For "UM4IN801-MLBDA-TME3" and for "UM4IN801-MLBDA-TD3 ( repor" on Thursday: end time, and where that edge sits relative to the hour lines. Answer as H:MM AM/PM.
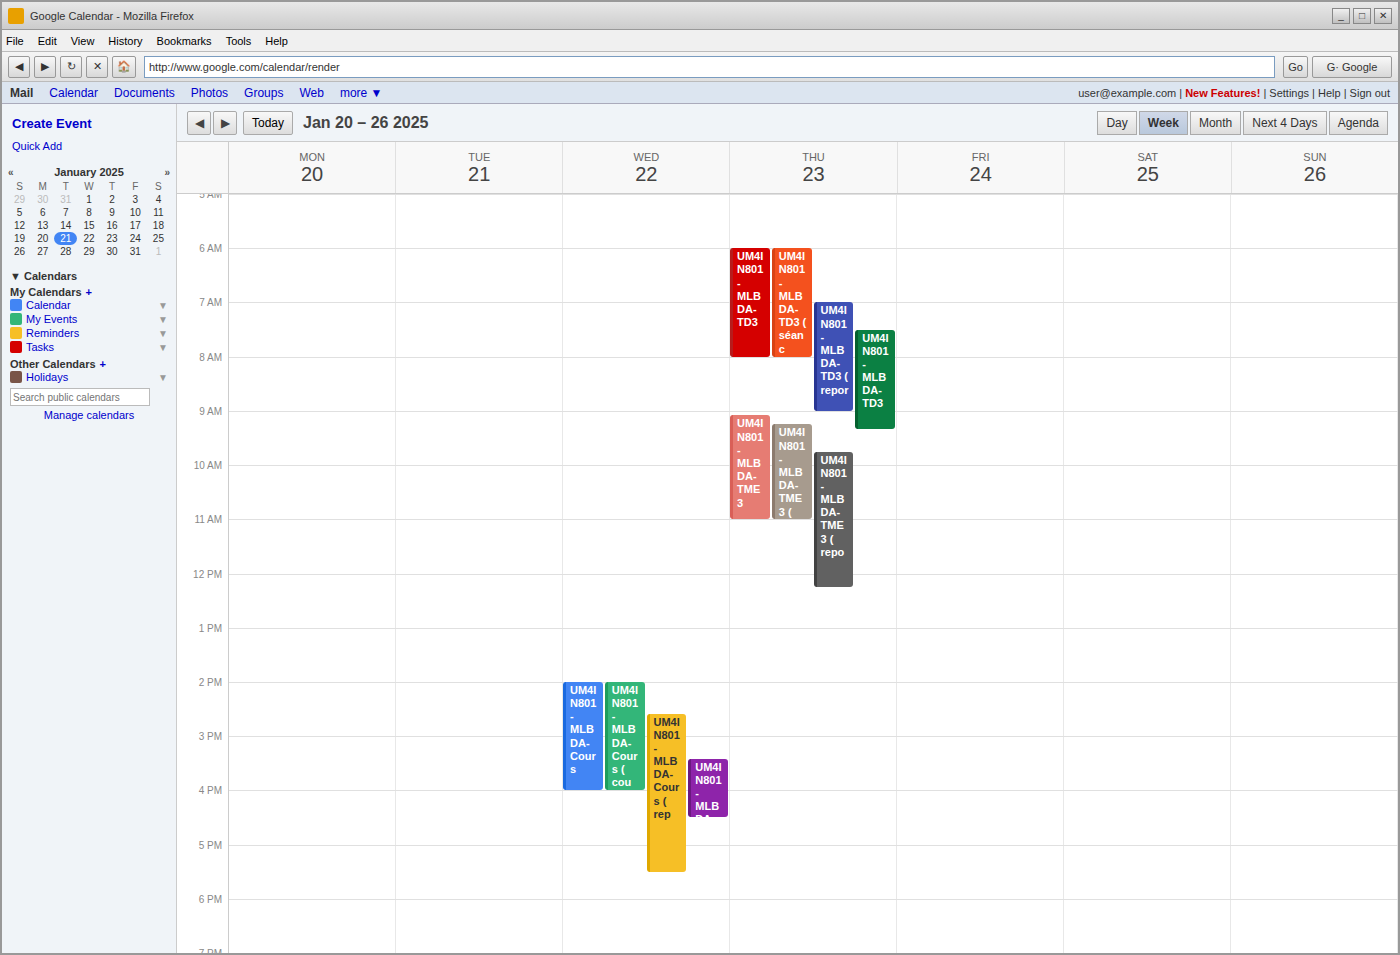
"UM4IN801-MLBDA-TME3": 11:00 AM, exactly on the 11 AM line. "UM4IN801-MLBDA-TD3 ( repor": 9:00 AM, exactly on the 9 AM line.